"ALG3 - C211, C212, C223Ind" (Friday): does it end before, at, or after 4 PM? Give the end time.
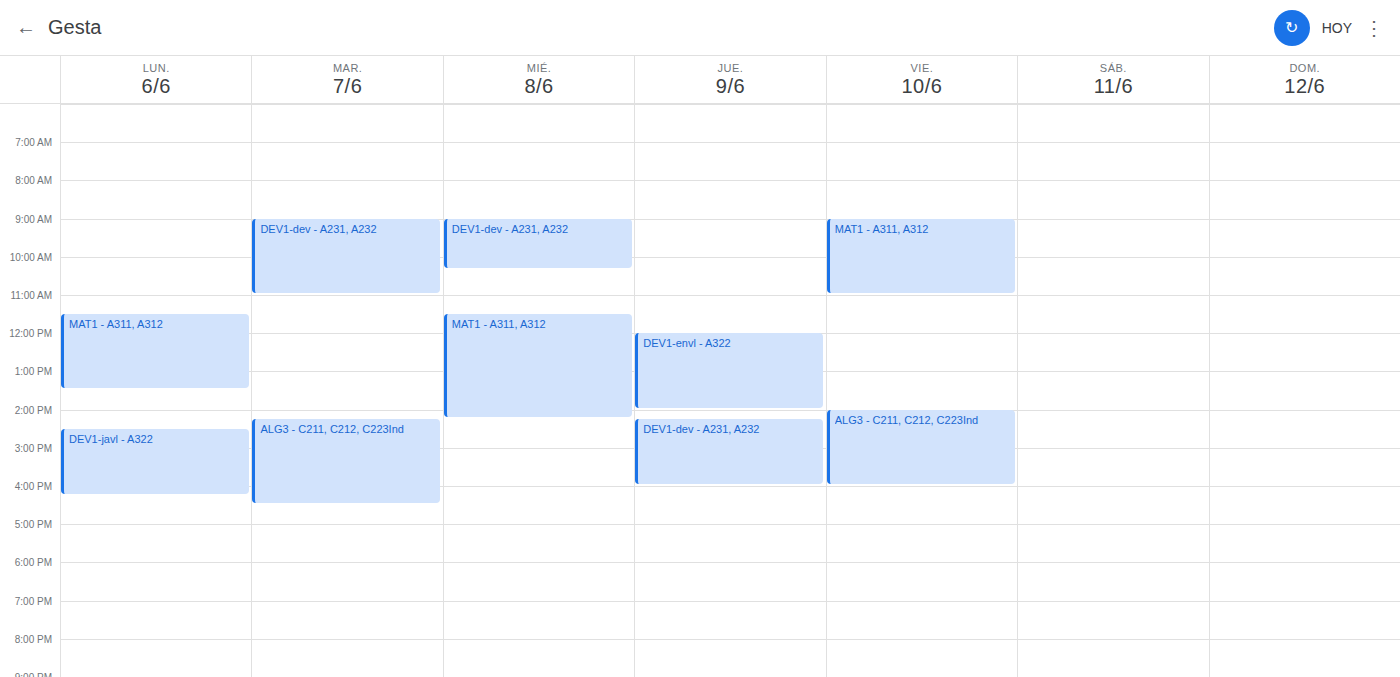
4:00 PM -- exactly at 4 PM, on the 4 PM line.